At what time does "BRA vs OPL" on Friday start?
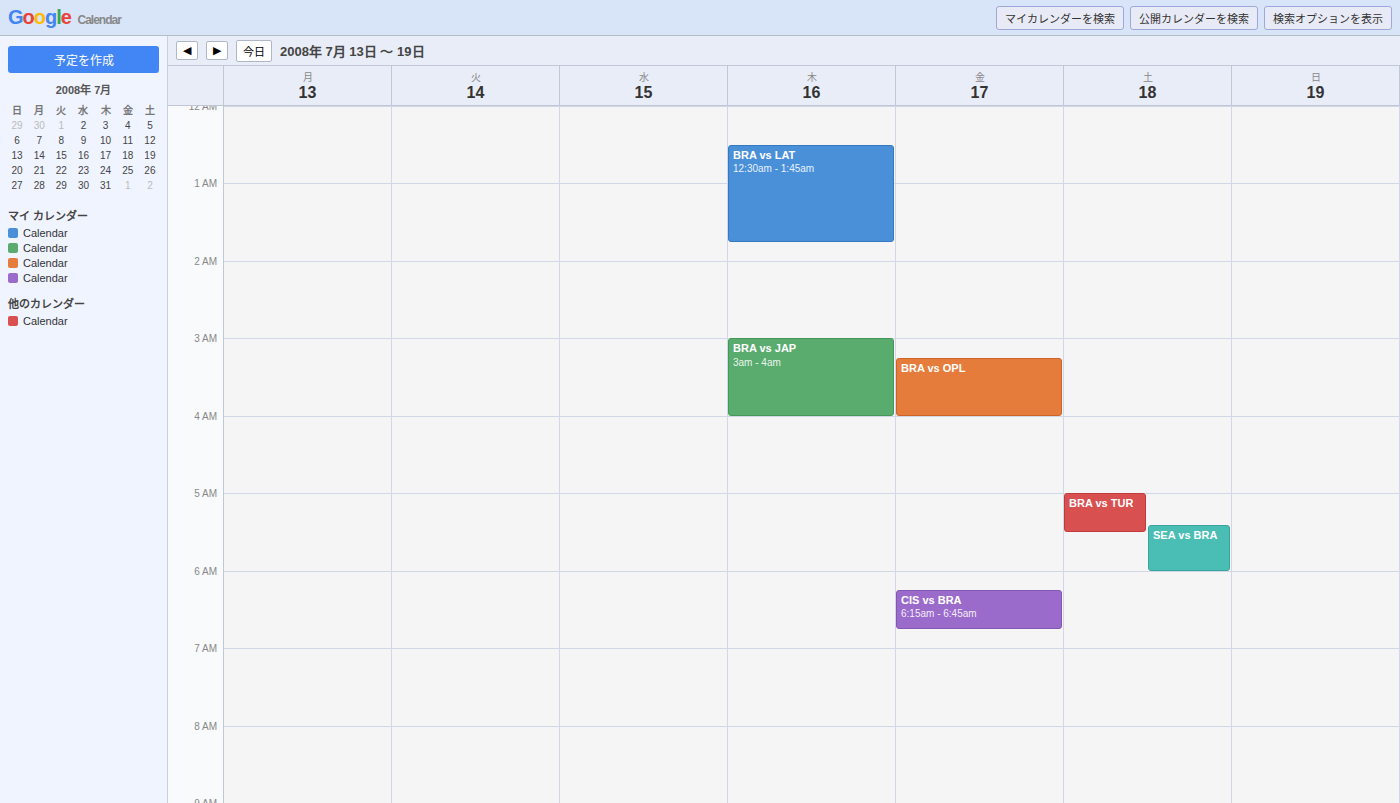
3:15 AM